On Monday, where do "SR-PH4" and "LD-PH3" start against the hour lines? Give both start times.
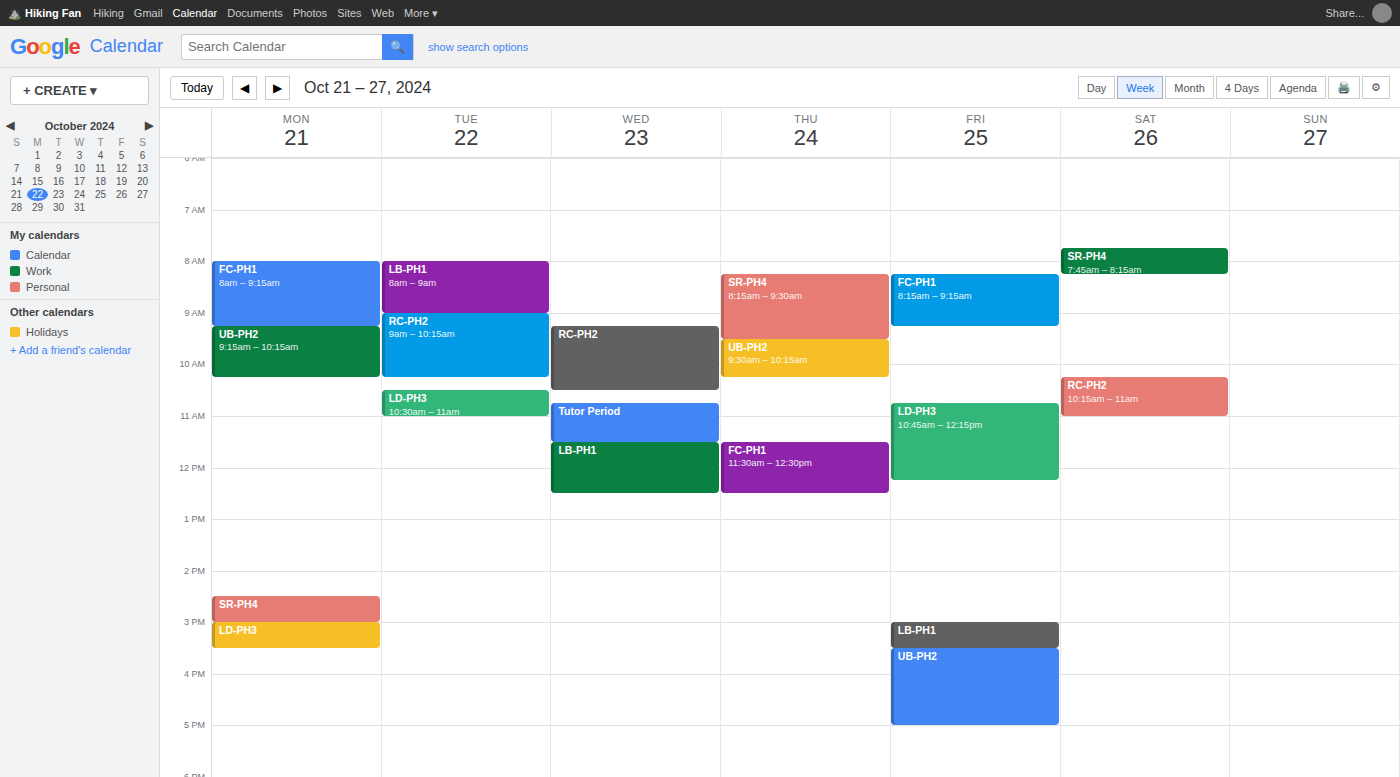
"SR-PH4": 2:30 PM, halfway between the 2 PM and 3 PM lines. "LD-PH3": 3:00 PM, exactly on the 3 PM line.